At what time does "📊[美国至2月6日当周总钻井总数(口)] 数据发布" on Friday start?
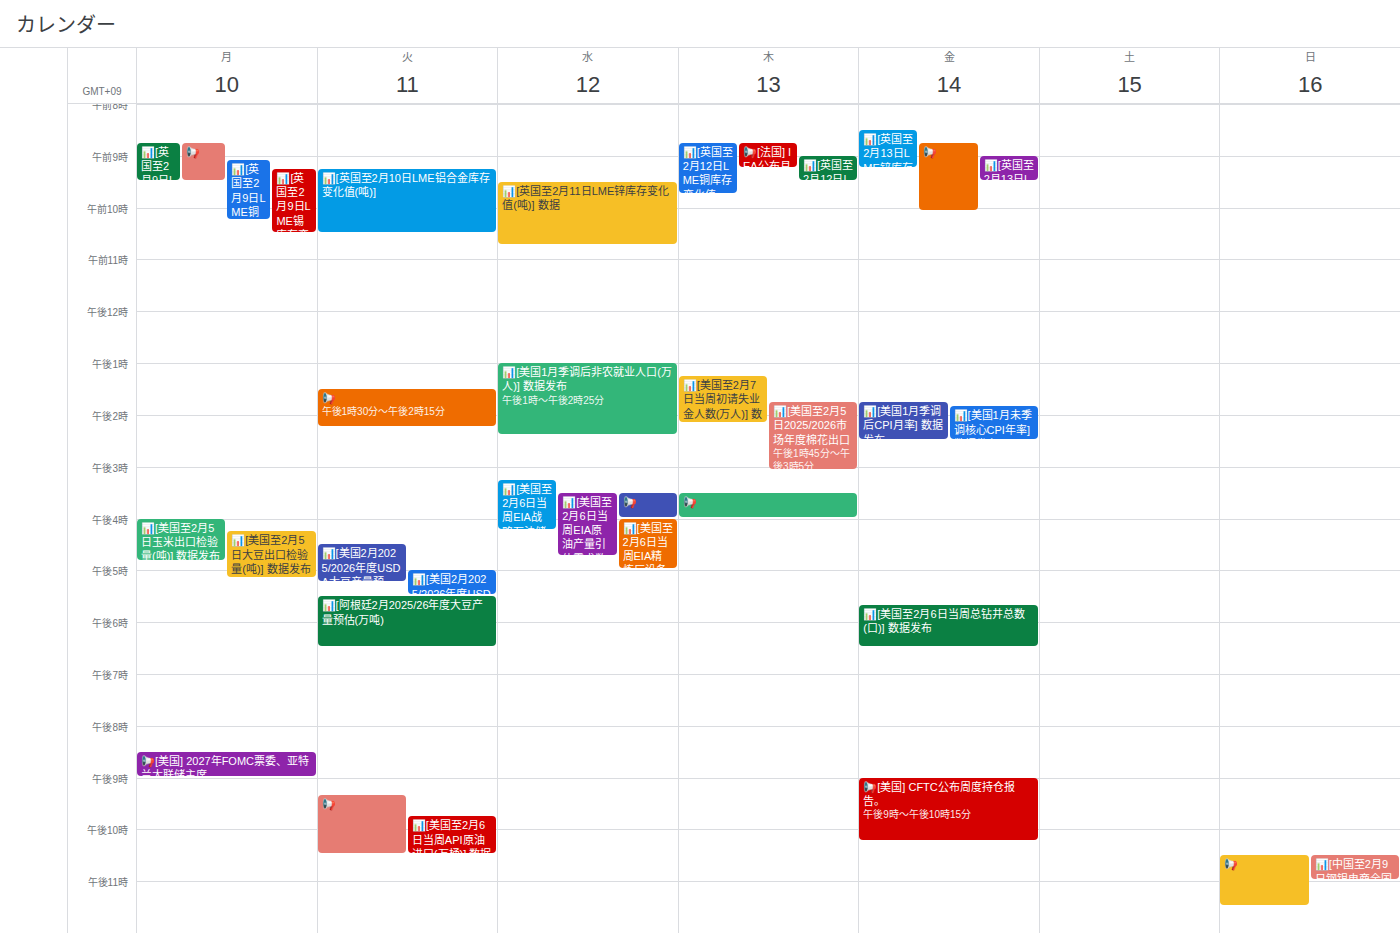
5:40 PM